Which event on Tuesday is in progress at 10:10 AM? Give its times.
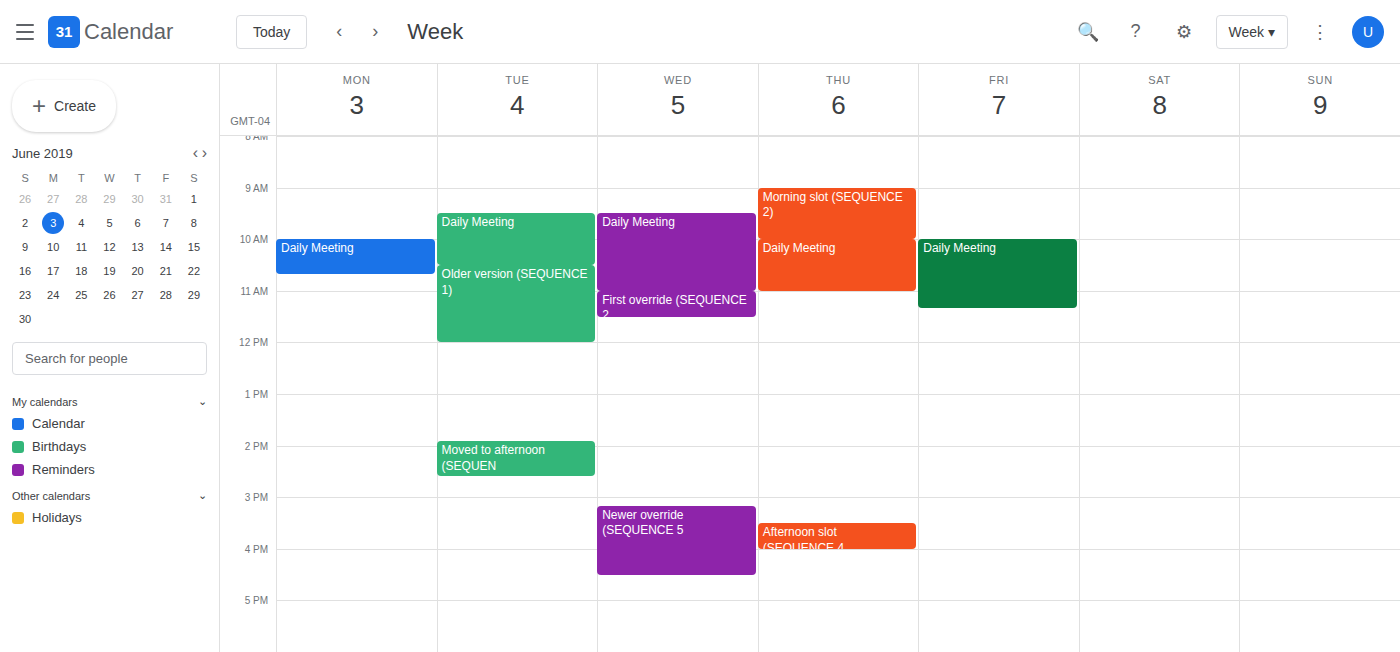
"Daily Meeting", 9:30 AM to 10:30 AM